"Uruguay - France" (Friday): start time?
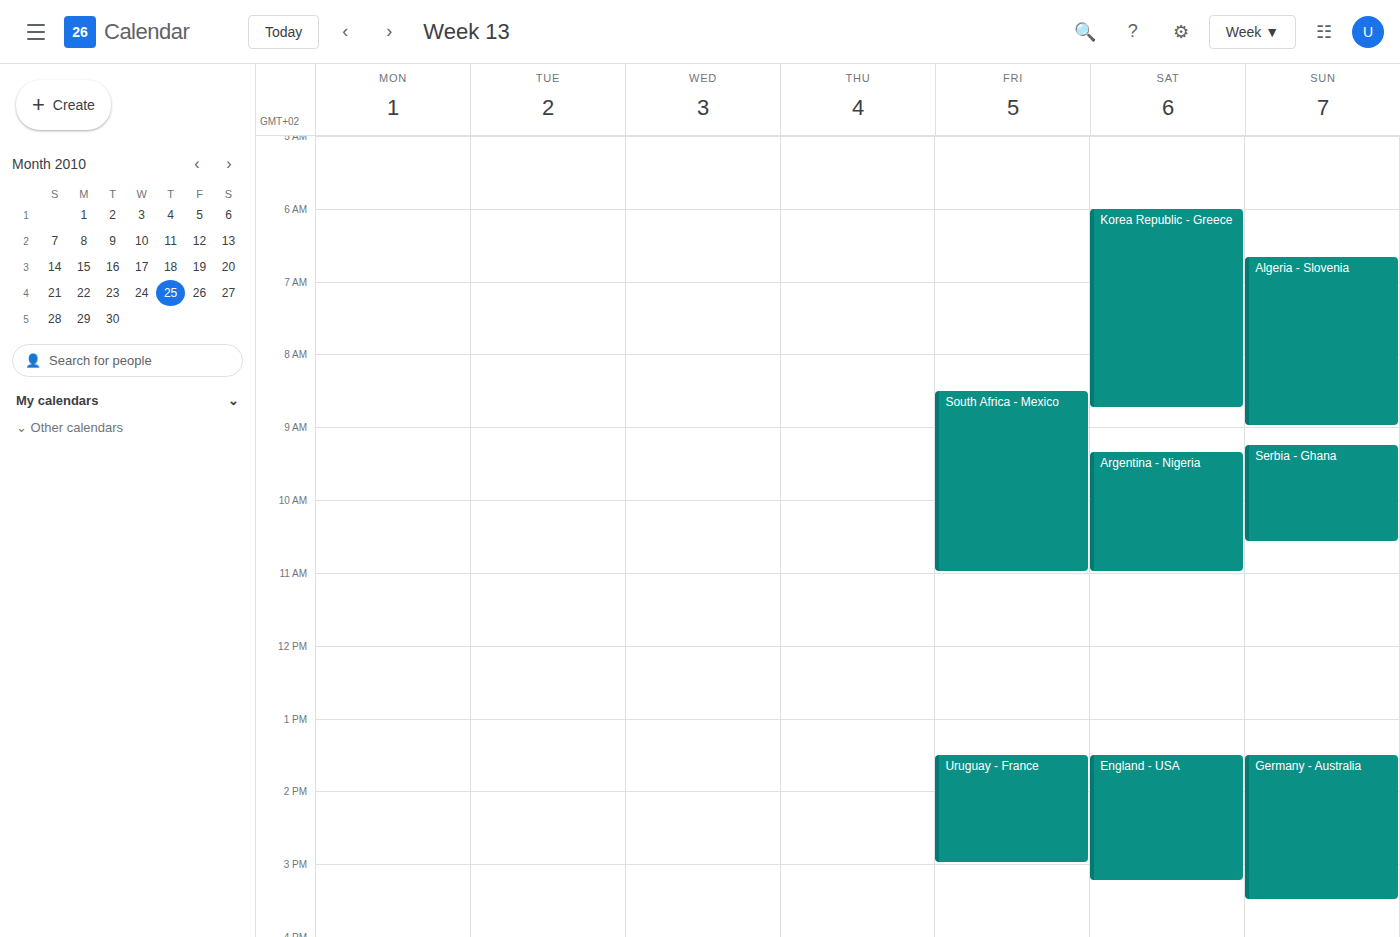
1:30 PM